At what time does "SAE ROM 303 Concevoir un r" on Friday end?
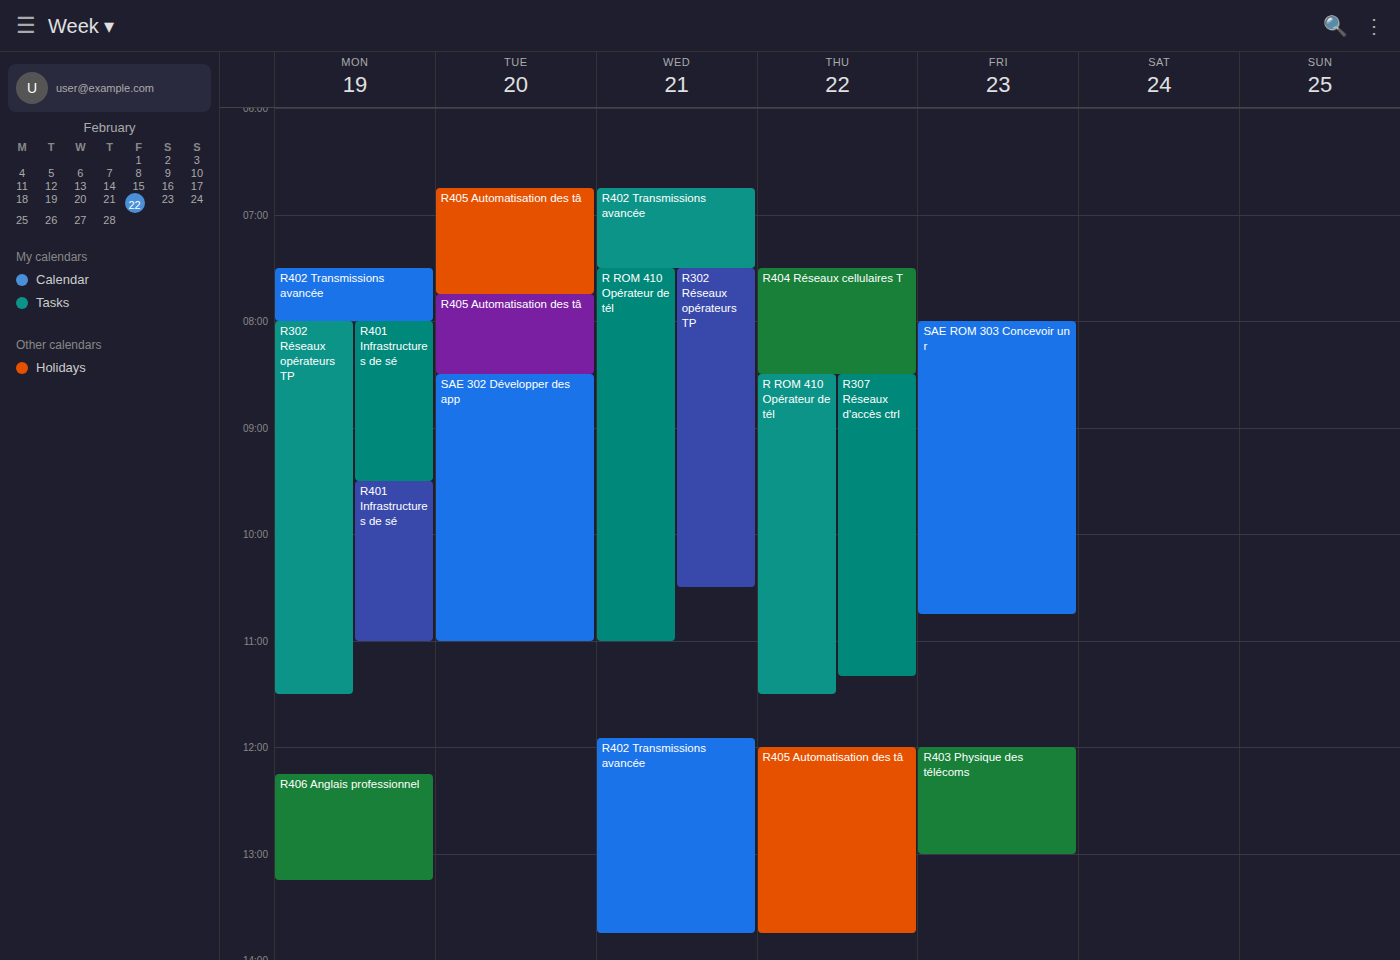
10:45 AM